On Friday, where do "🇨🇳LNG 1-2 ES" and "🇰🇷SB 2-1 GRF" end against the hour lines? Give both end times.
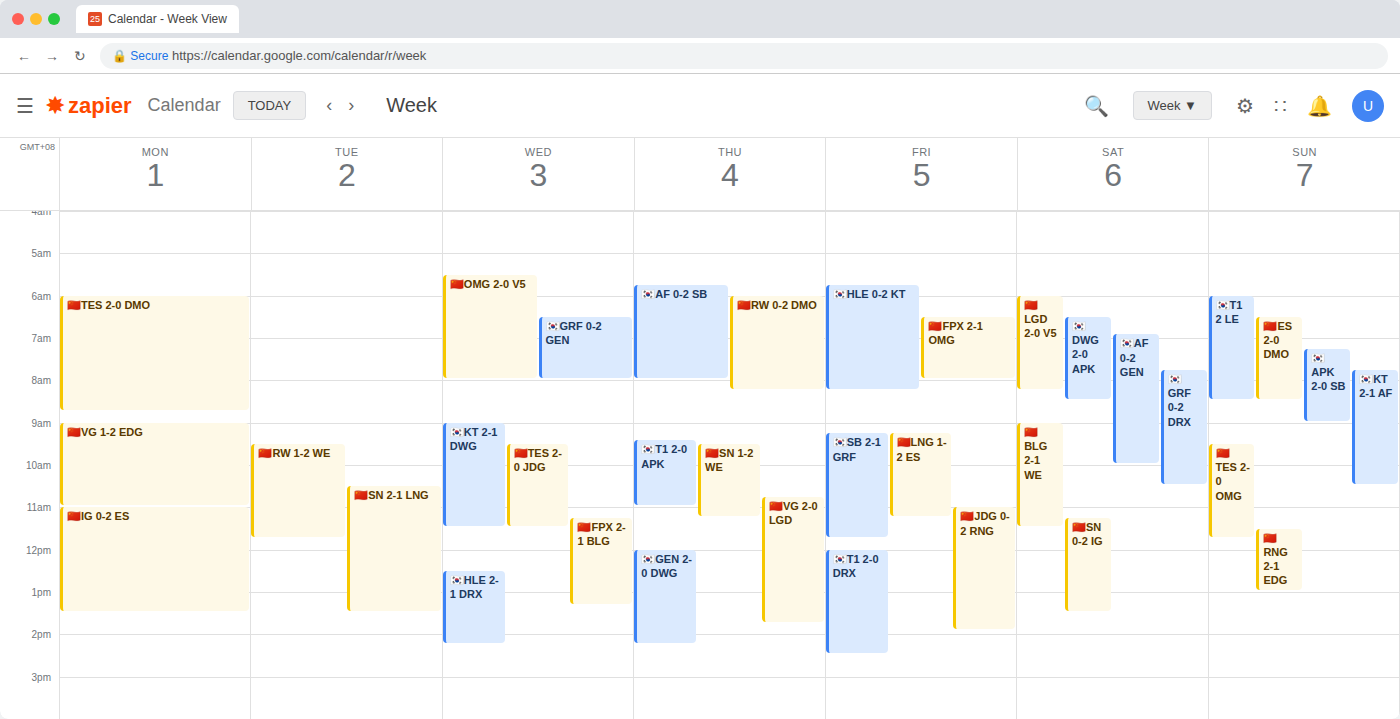
"🇨🇳LNG 1-2 ES": 11:15 AM, neither: a quarter of the way from the 11 AM line to the 12 PM line. "🇰🇷SB 2-1 GRF": 11:45 AM, neither: three quarters of the way from the 11 AM line to the 12 PM line.